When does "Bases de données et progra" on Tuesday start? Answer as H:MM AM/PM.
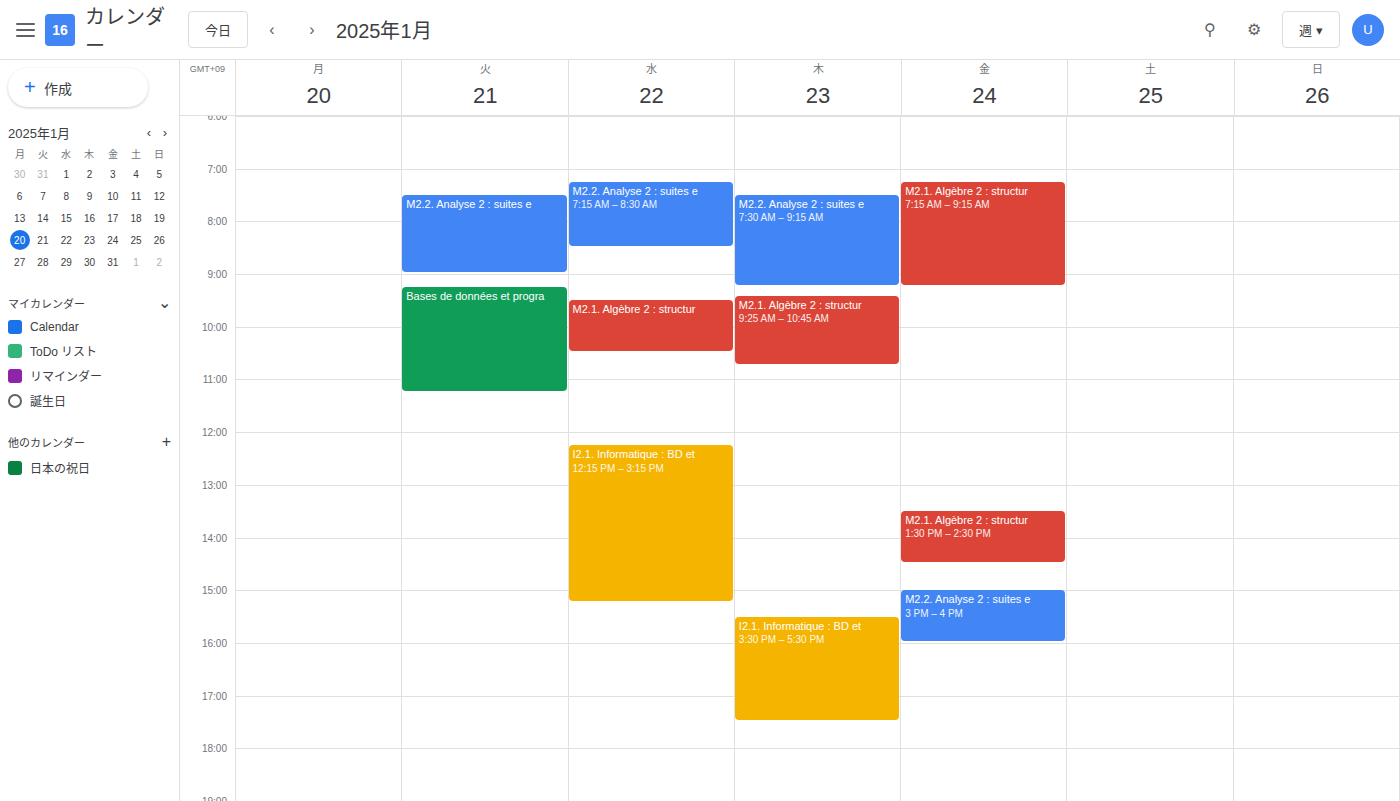
9:15 AM